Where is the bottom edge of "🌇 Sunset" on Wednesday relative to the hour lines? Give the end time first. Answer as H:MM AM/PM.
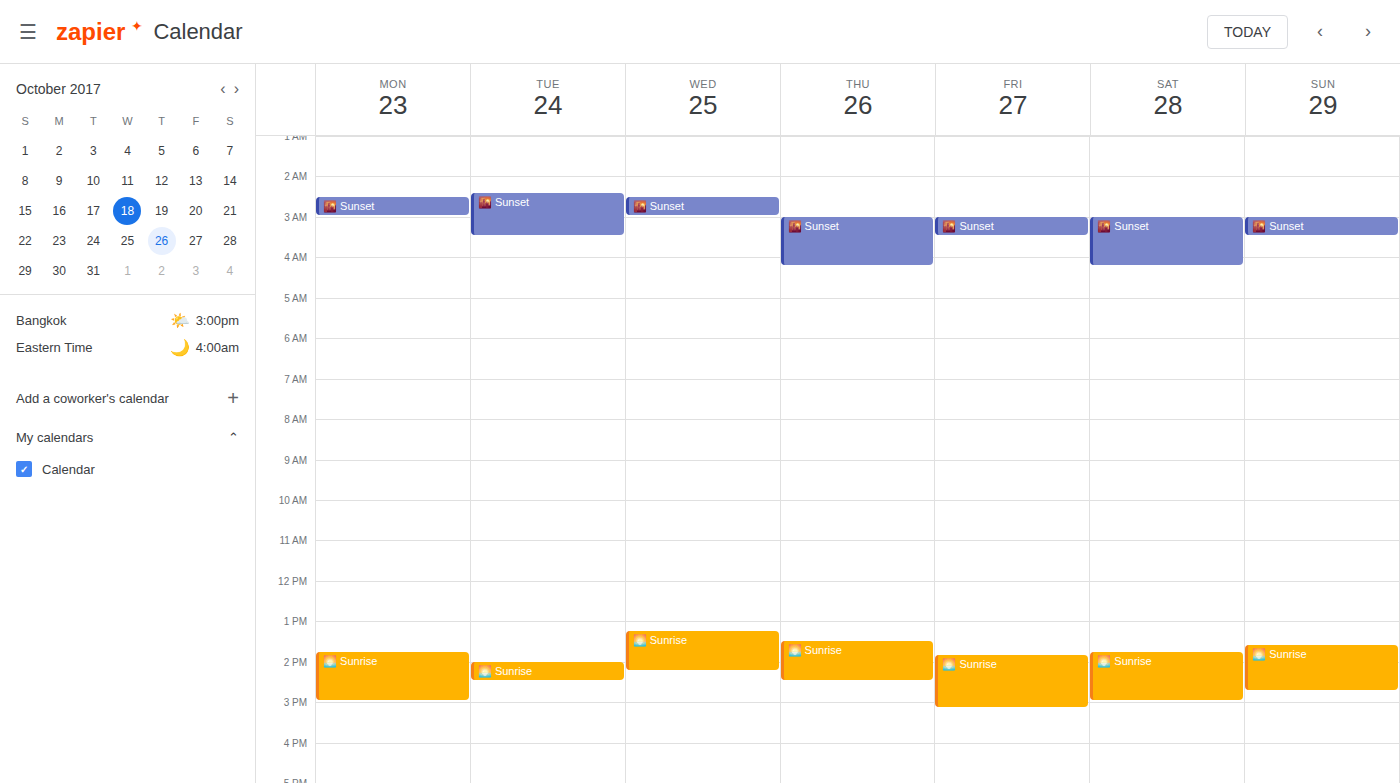
3:00 AM -- exactly on the 3 AM line.